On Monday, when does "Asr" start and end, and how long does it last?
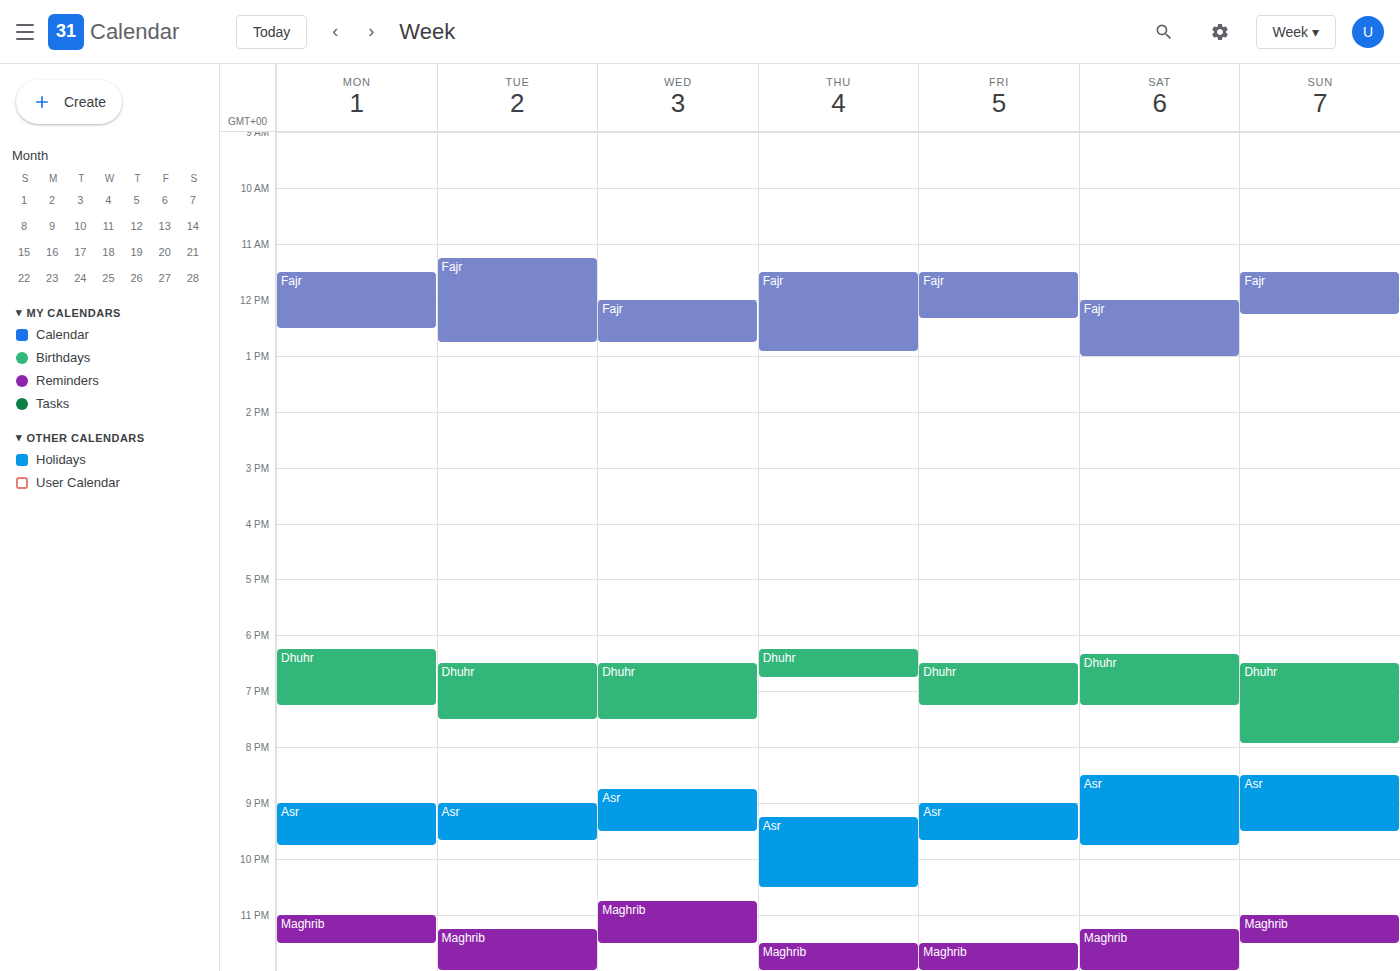
9:00 PM to 9:45 PM, 45 minutes